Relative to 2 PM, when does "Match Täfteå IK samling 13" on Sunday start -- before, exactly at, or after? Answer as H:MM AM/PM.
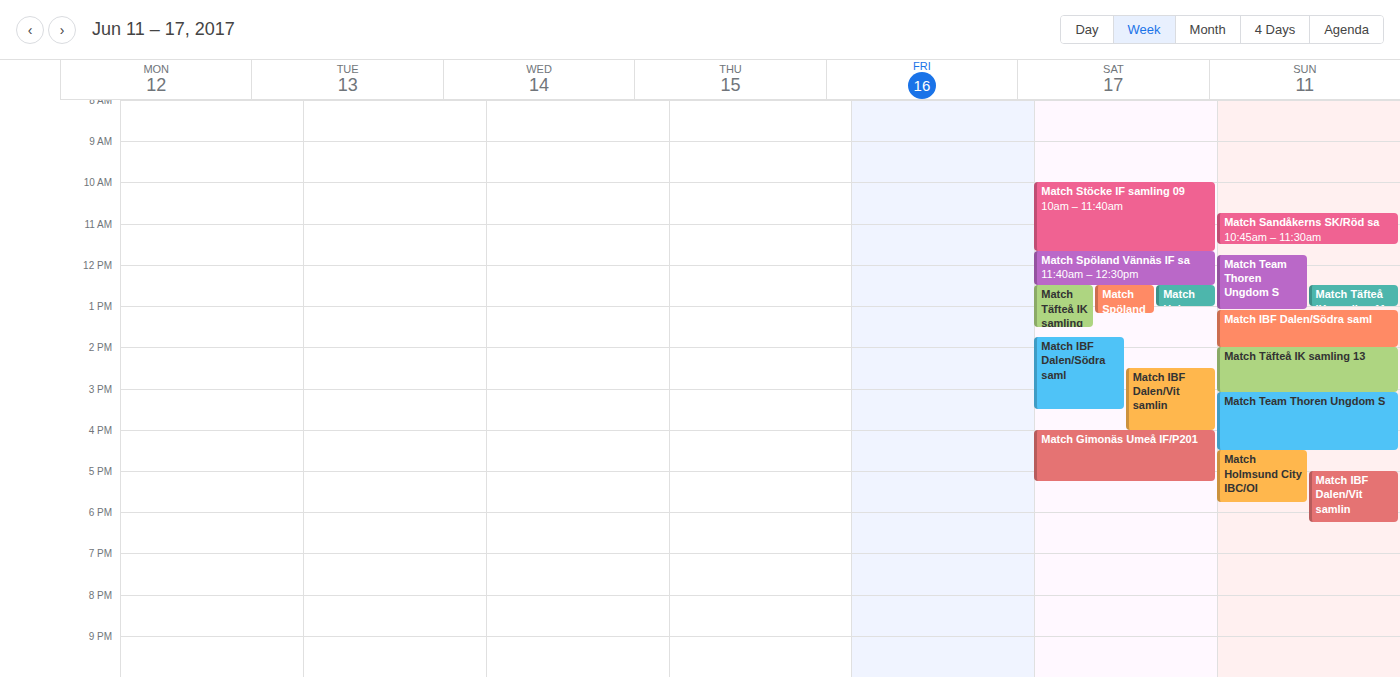
2:00 PM -- exactly at 2 PM, on the 2 PM line.